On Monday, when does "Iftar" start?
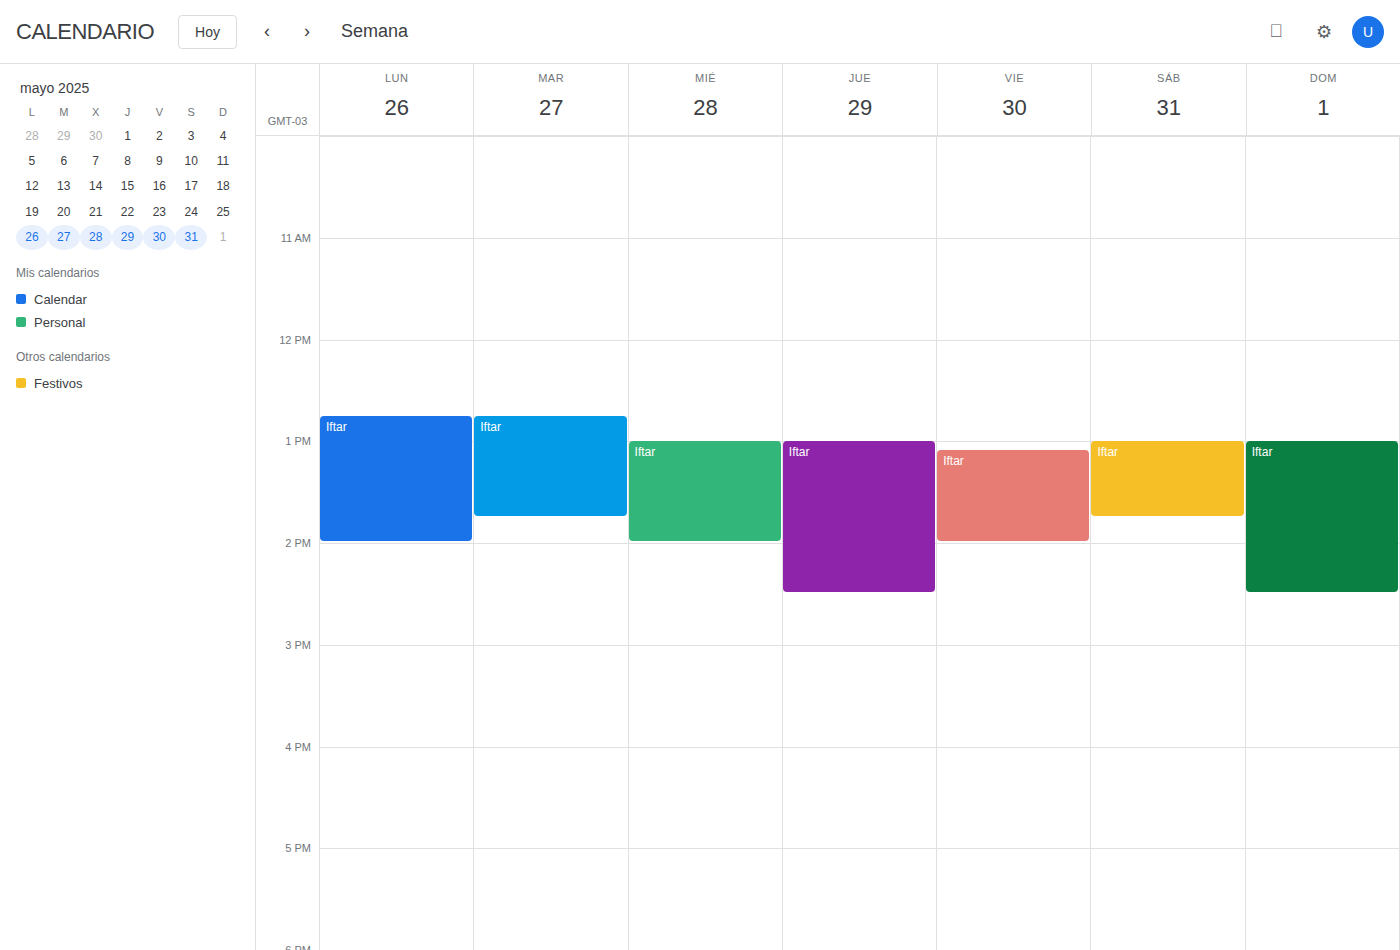
12:45 PM